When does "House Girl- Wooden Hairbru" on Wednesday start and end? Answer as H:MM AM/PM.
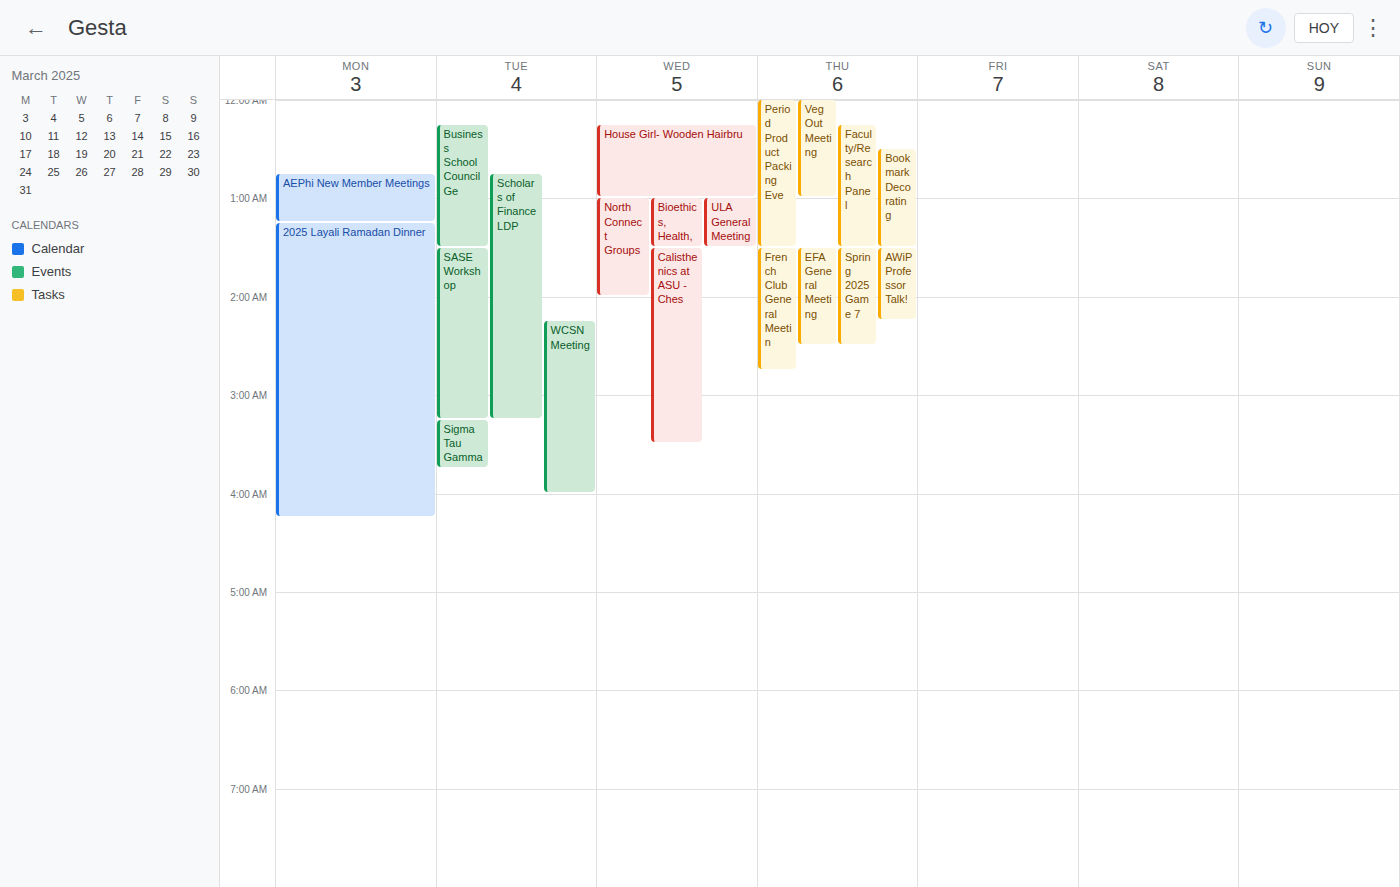
12:15 AM to 1:00 AM